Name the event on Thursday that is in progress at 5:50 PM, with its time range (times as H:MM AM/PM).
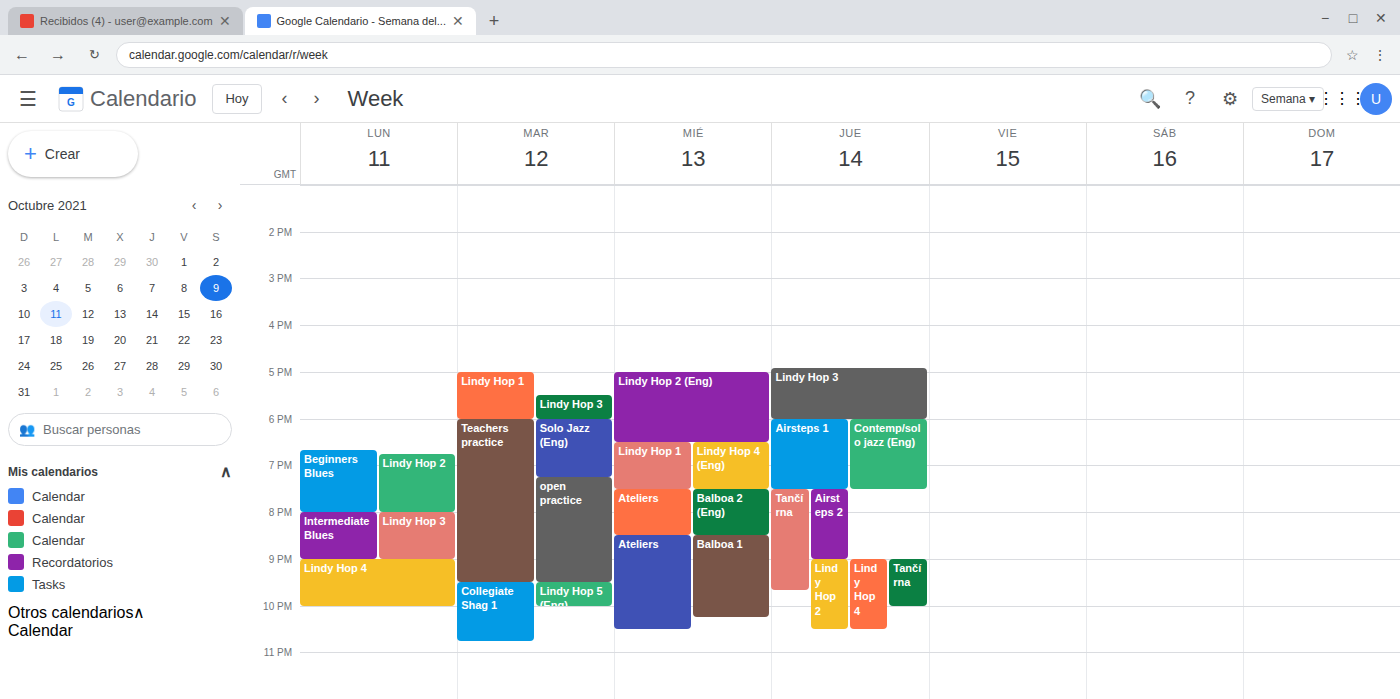
"Lindy Hop 3", 4:55 PM to 6:00 PM